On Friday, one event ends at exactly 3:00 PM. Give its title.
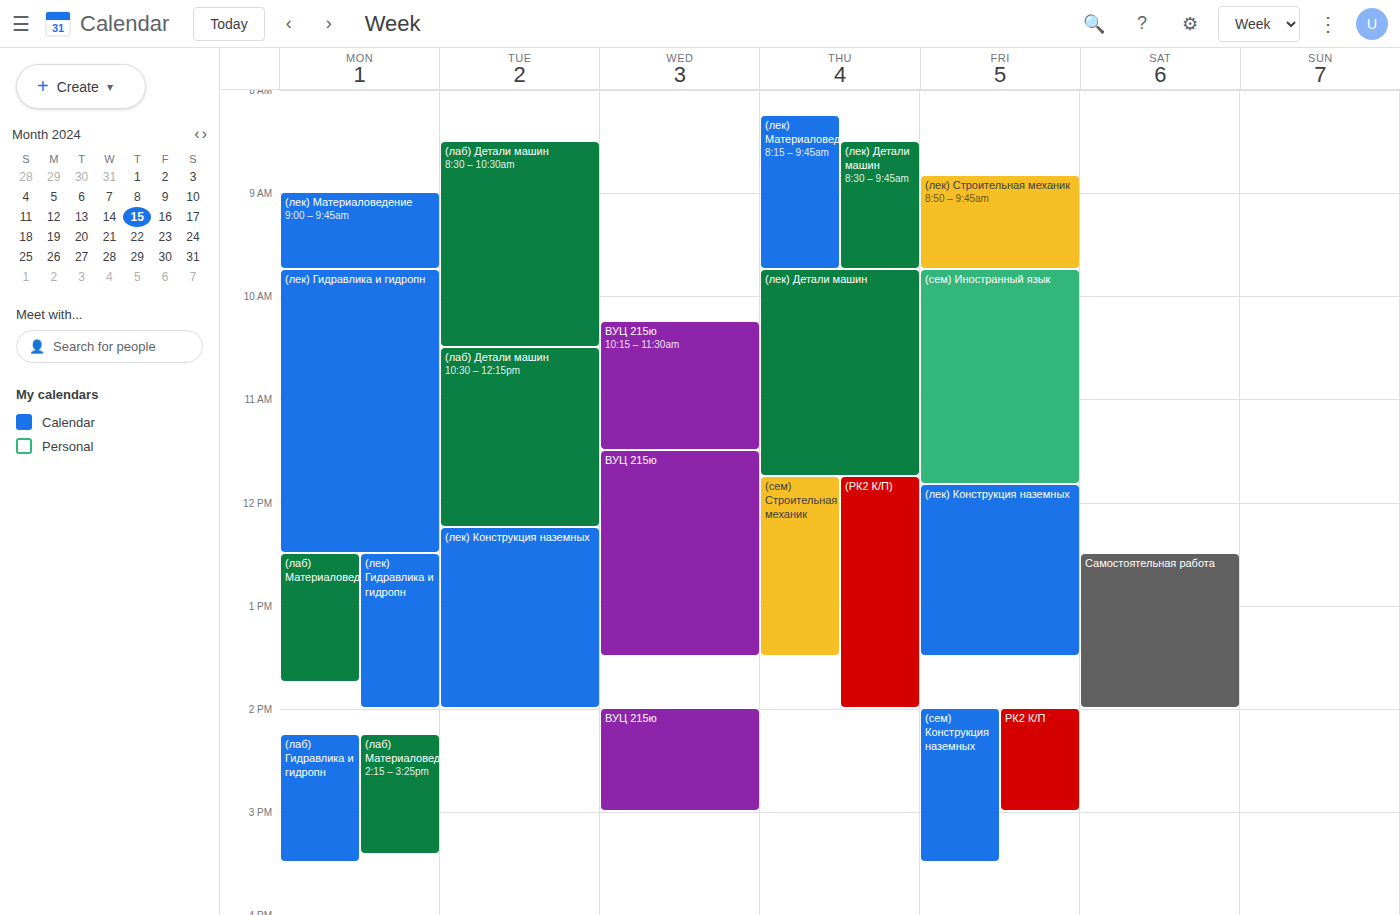
"РК2 К/П"